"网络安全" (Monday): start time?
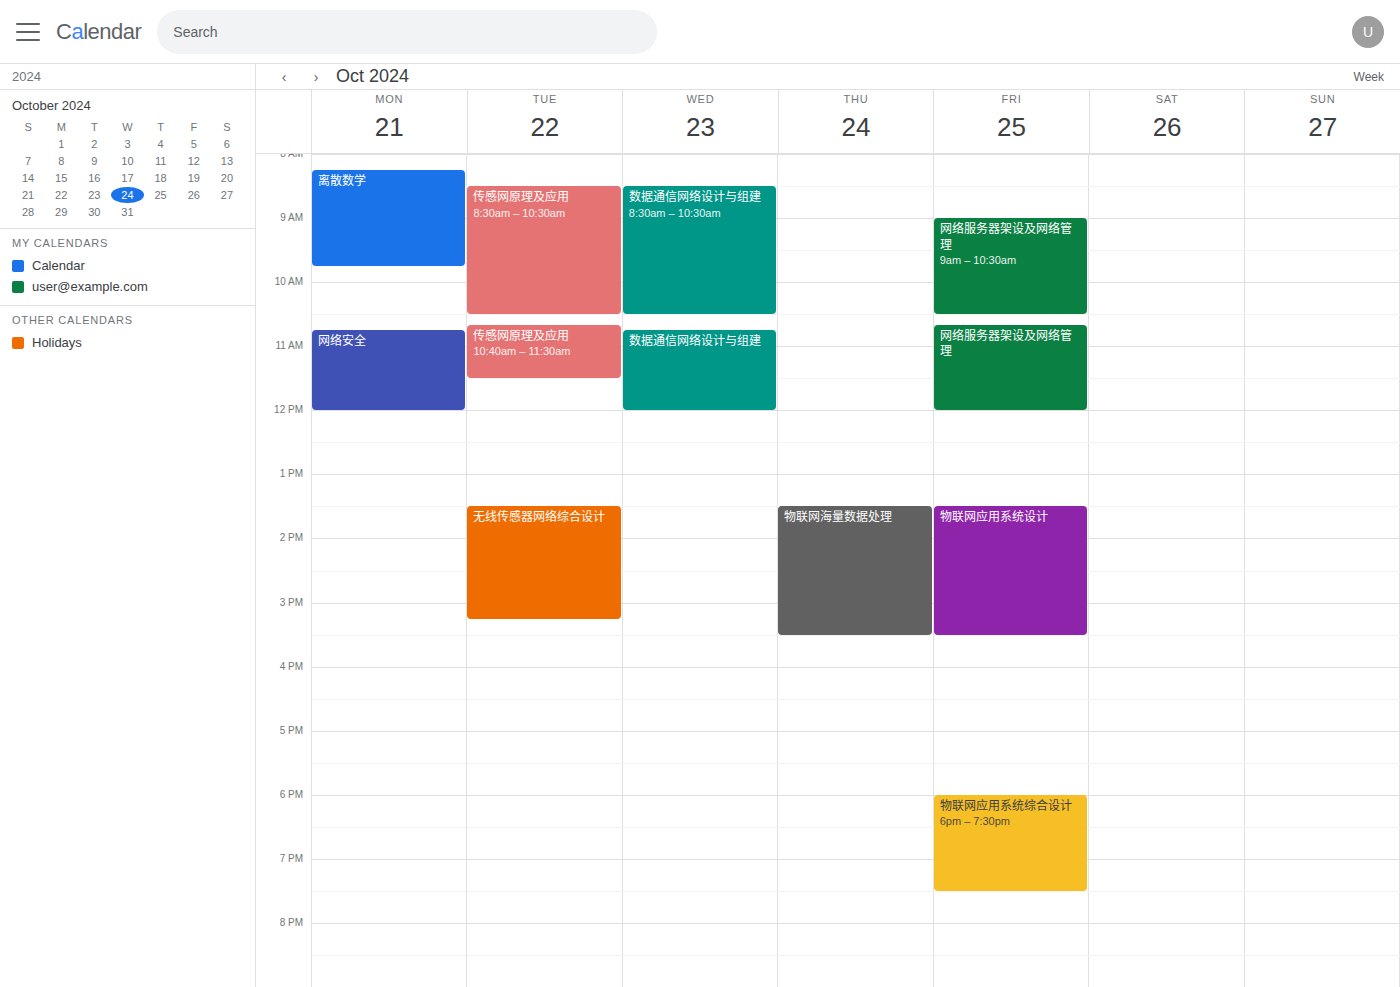
10:45 AM